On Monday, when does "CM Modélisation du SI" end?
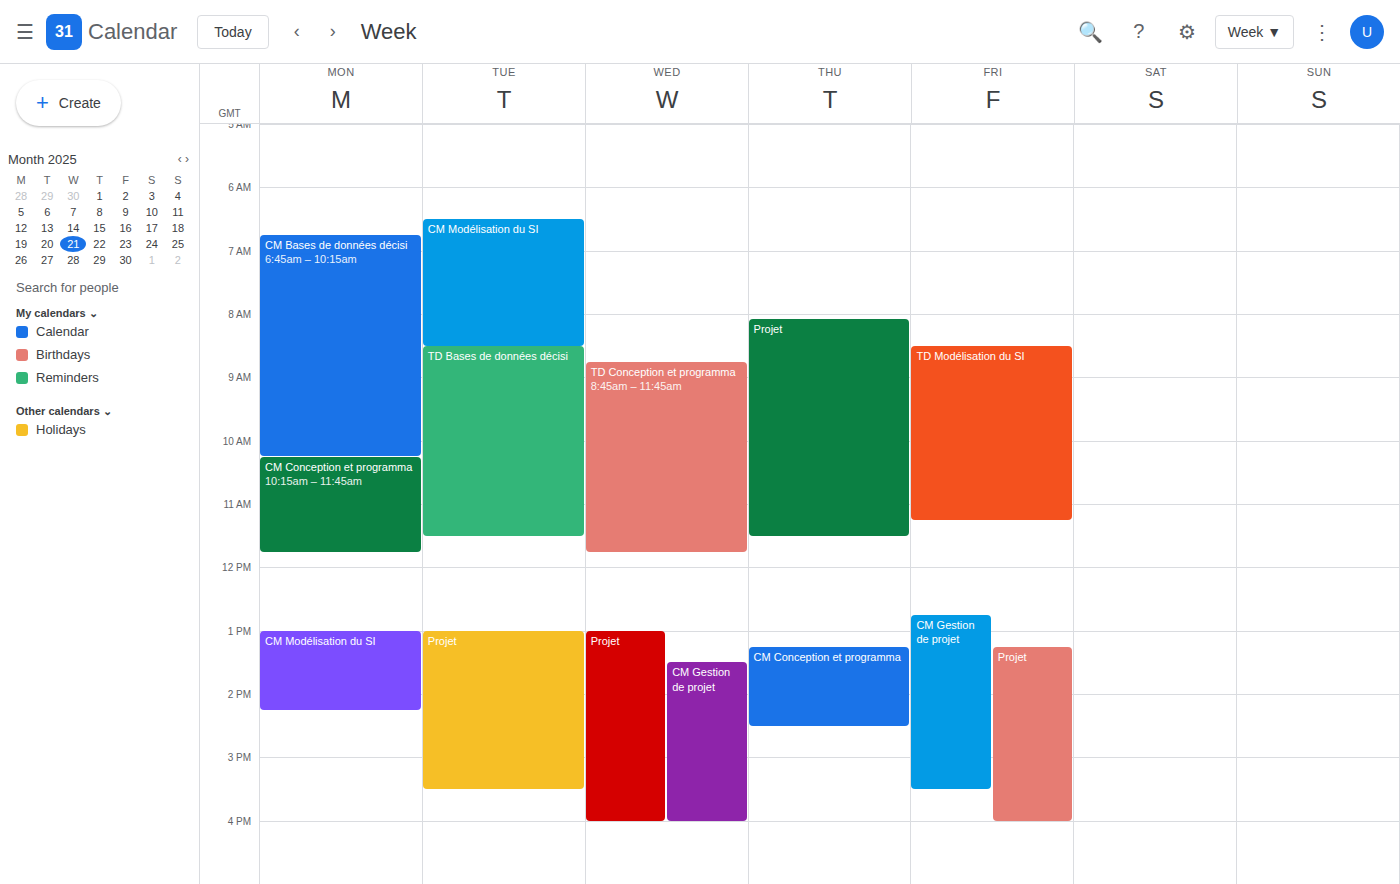
2:15 PM